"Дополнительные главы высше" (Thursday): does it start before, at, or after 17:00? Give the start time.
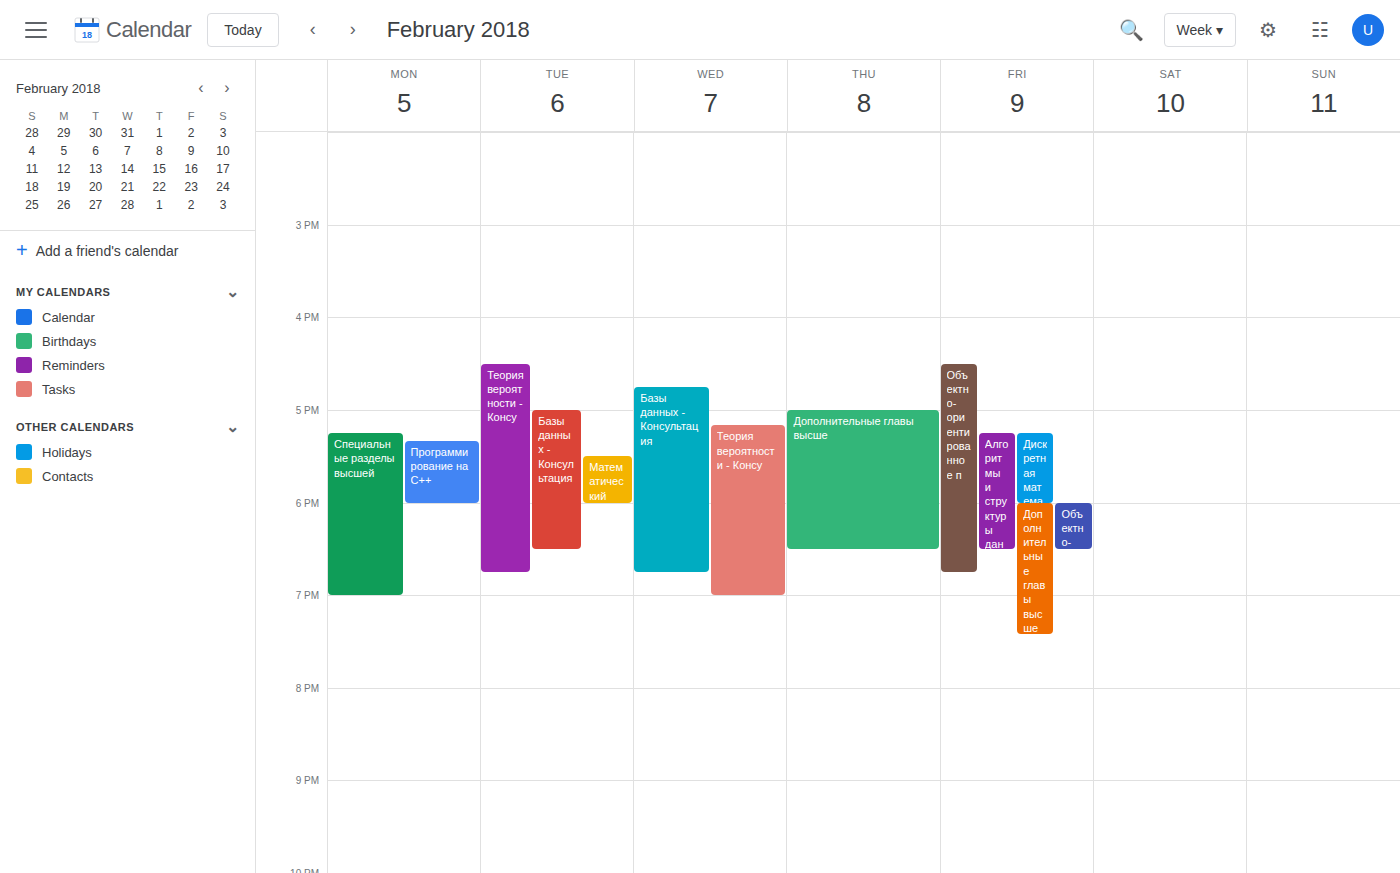
17:00 -- exactly at 17:00, on the 17:00 line.